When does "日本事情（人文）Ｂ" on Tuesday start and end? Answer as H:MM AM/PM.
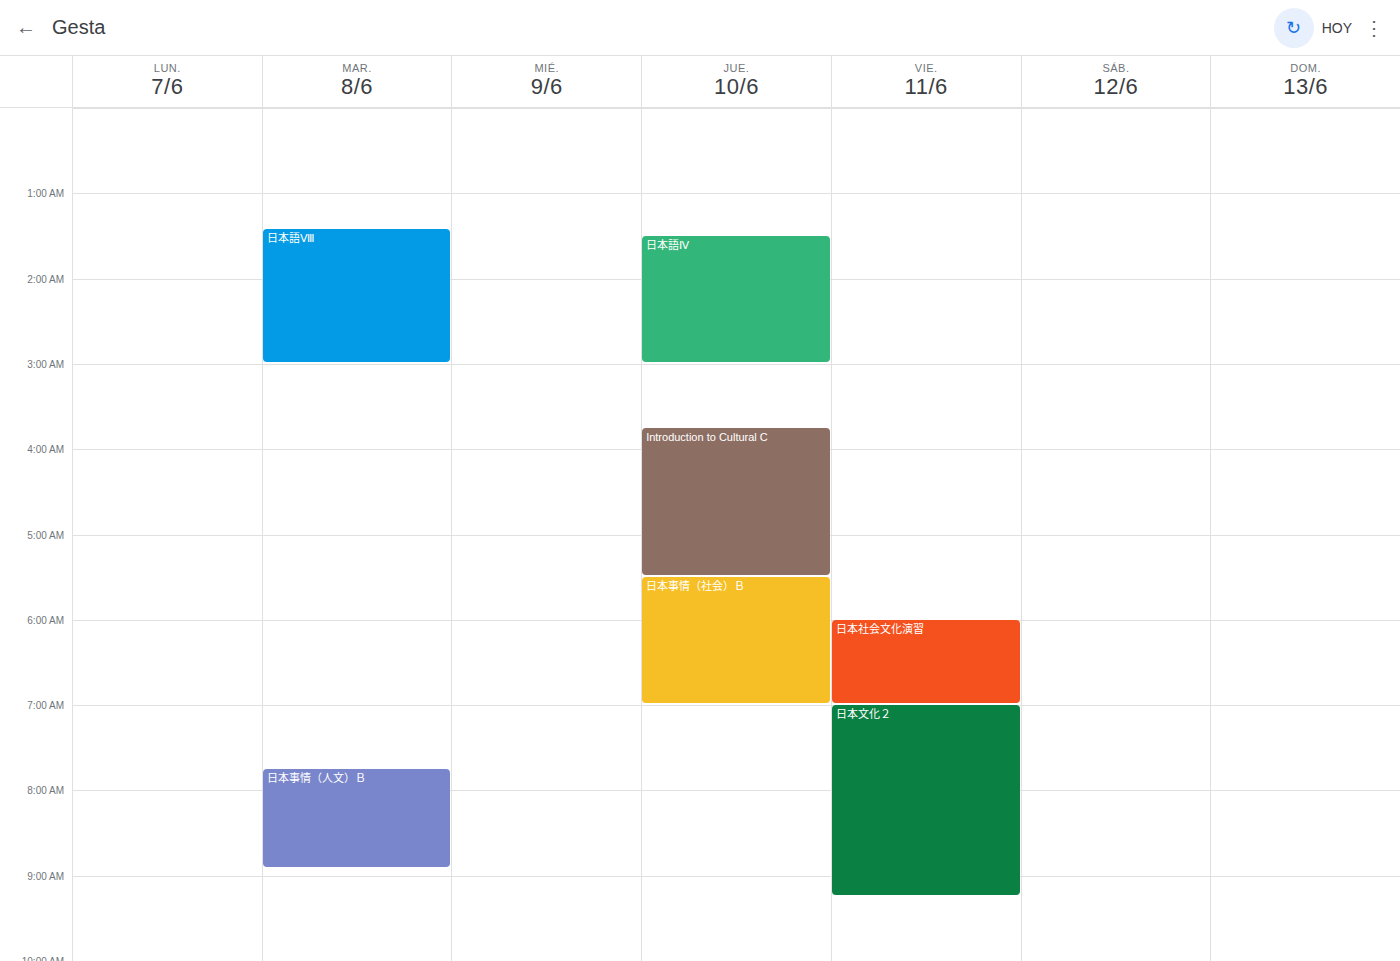
7:45 AM to 8:55 AM